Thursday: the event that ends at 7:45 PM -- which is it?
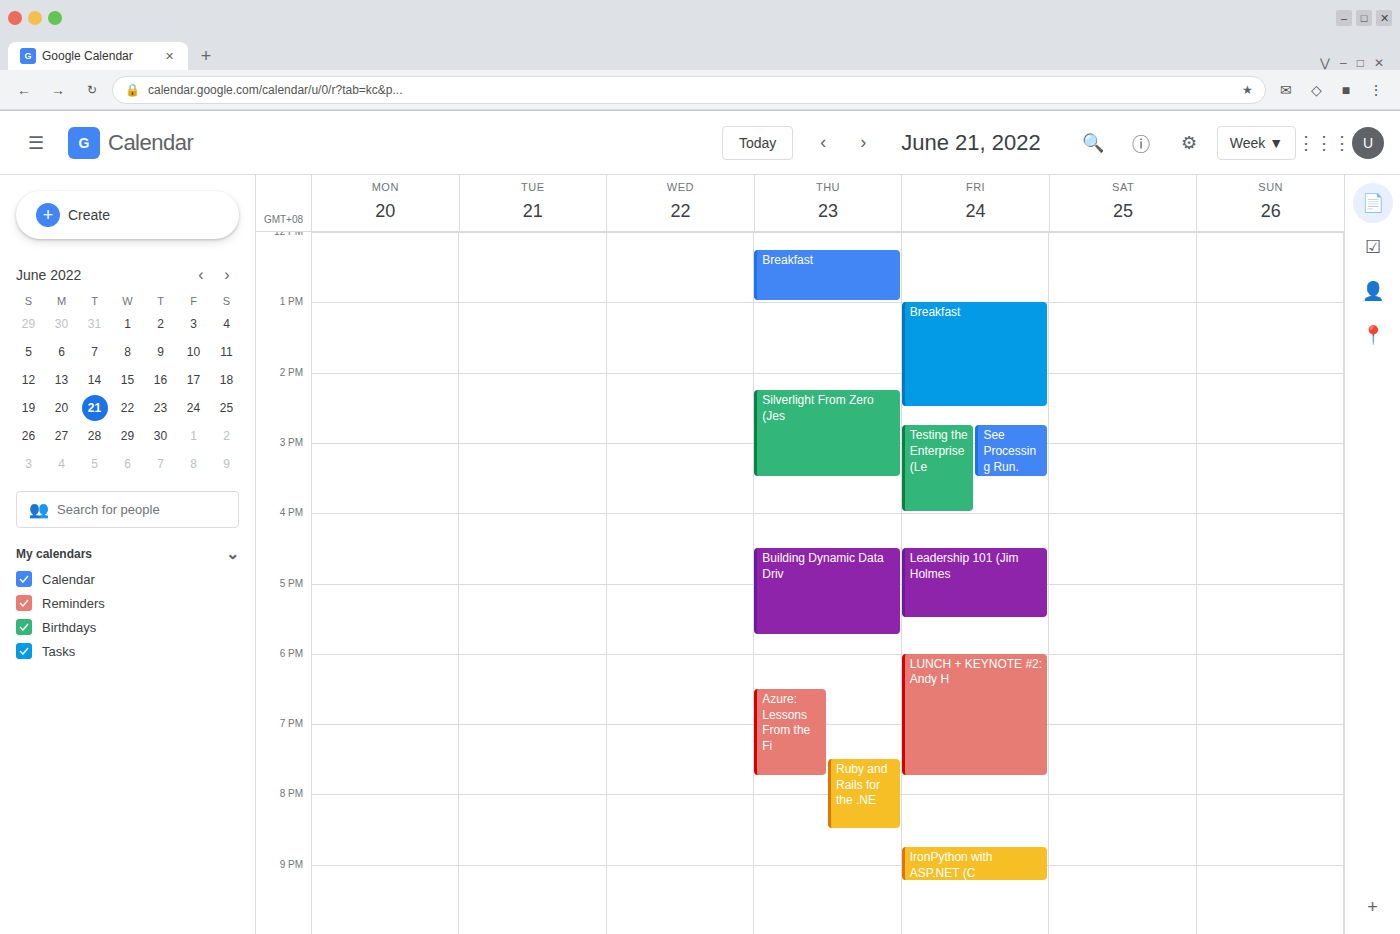
"Azure: Lessons From the Fi"